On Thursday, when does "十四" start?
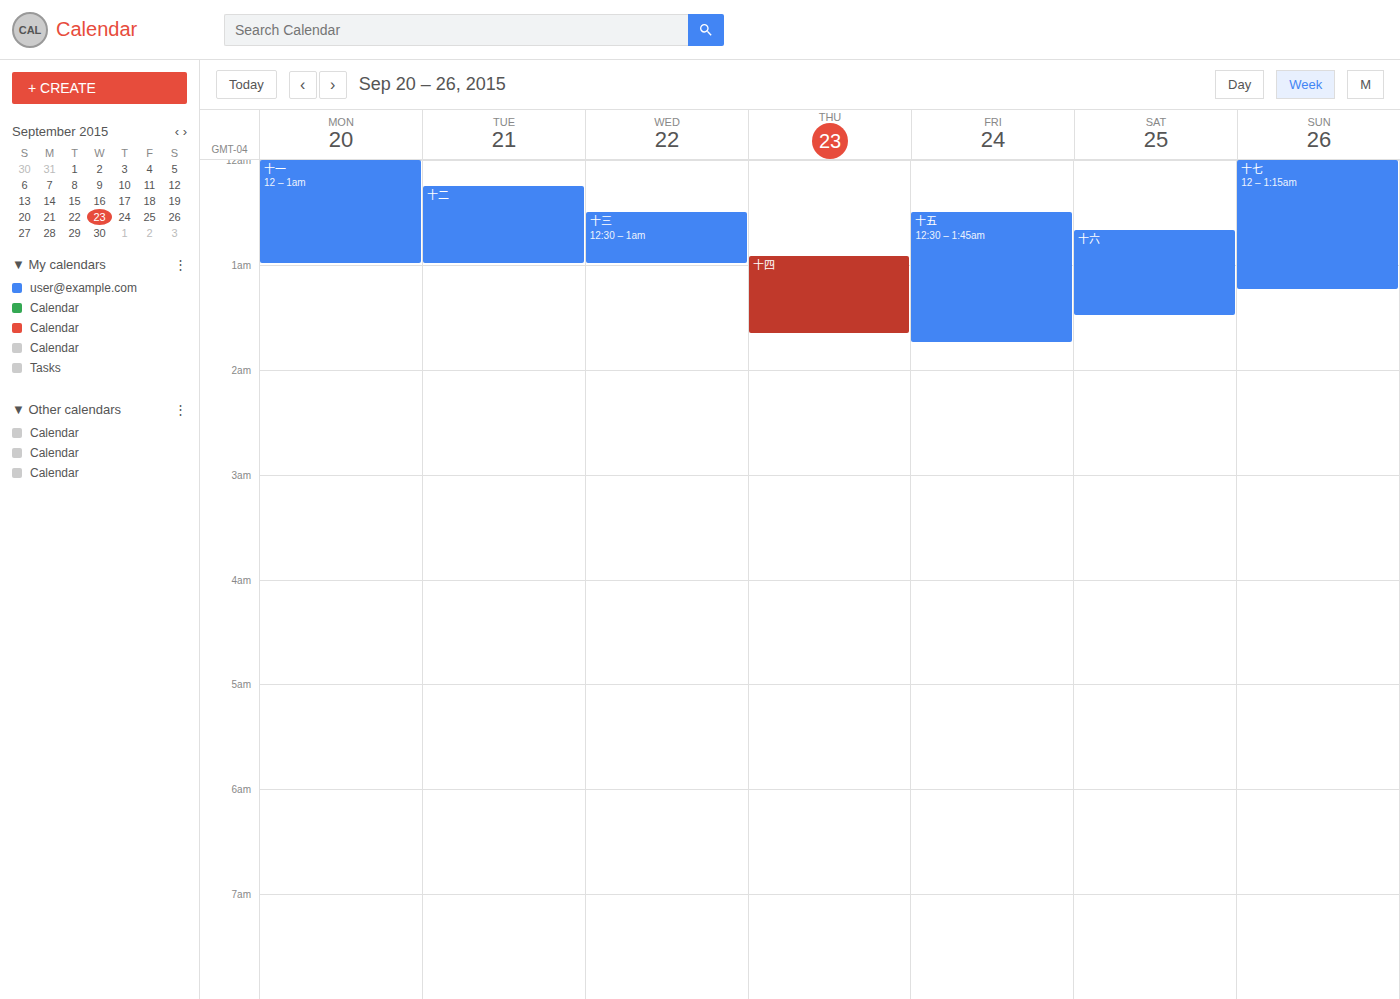
12:55 AM